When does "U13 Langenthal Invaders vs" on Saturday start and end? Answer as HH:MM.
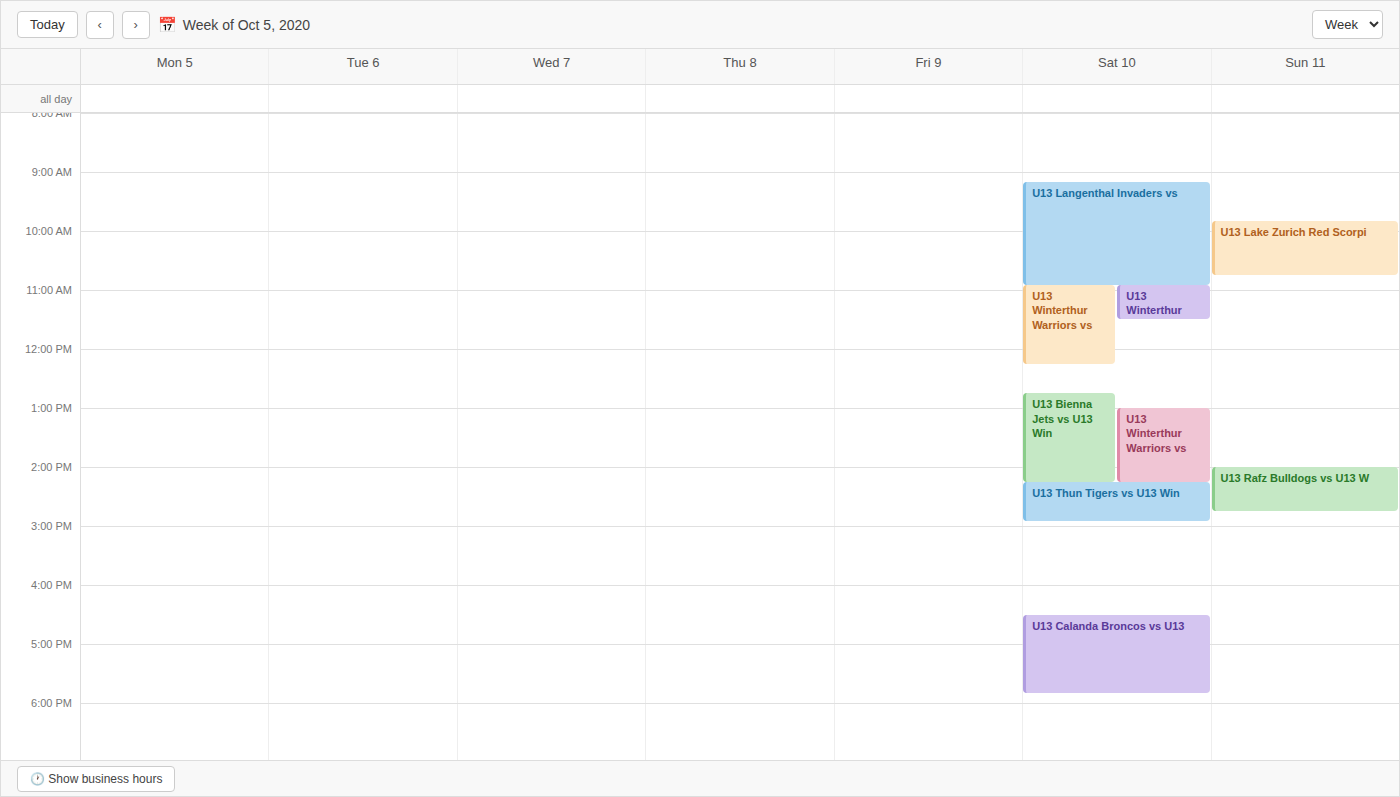
09:10 to 10:55